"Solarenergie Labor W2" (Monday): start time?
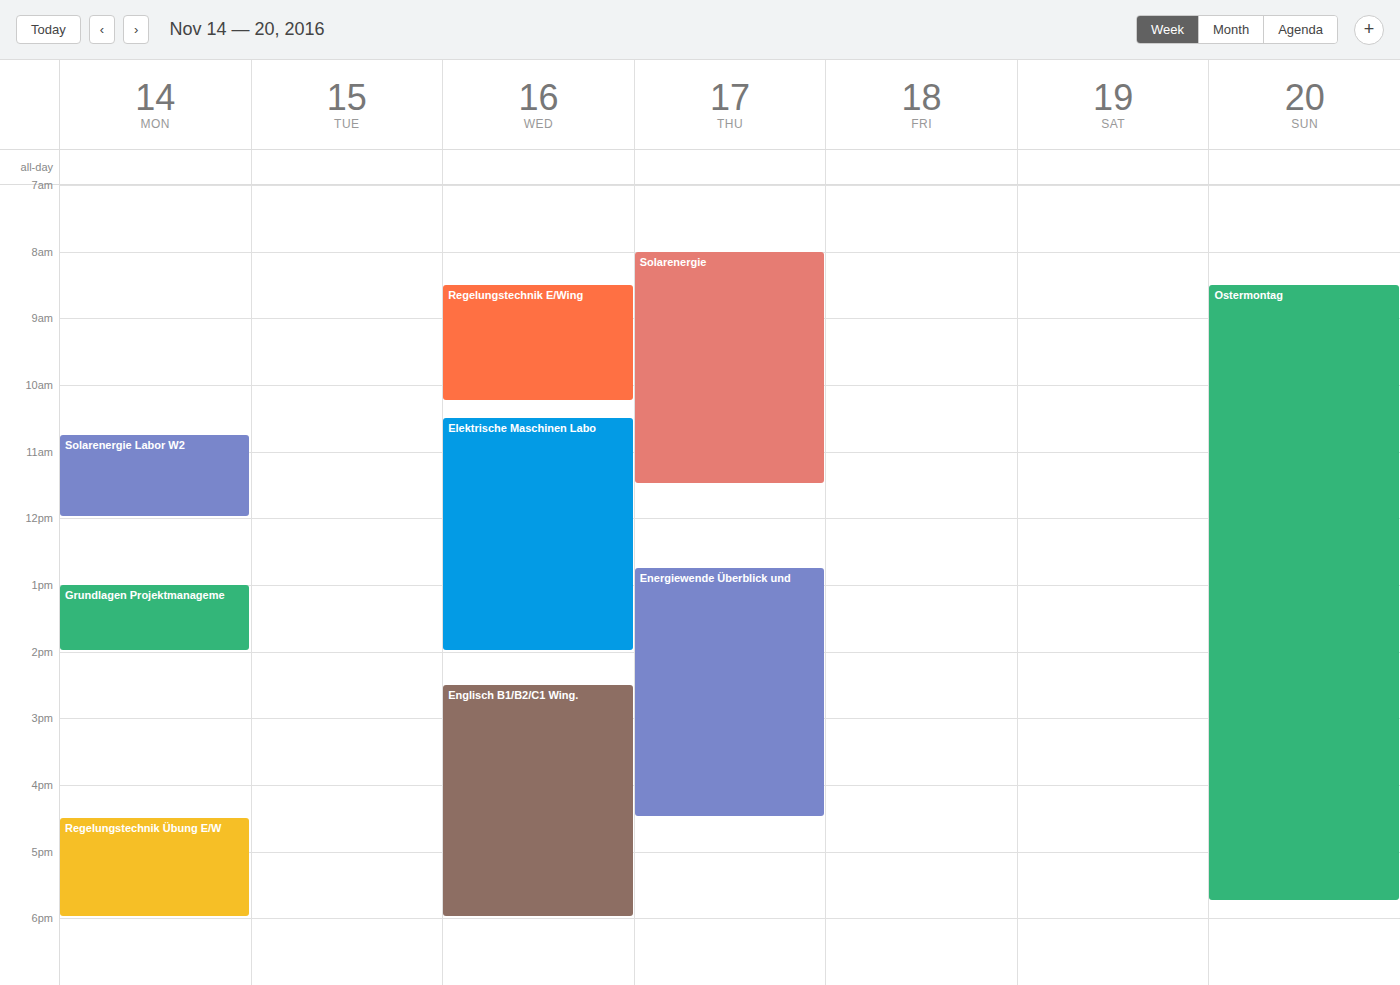
10:45 AM